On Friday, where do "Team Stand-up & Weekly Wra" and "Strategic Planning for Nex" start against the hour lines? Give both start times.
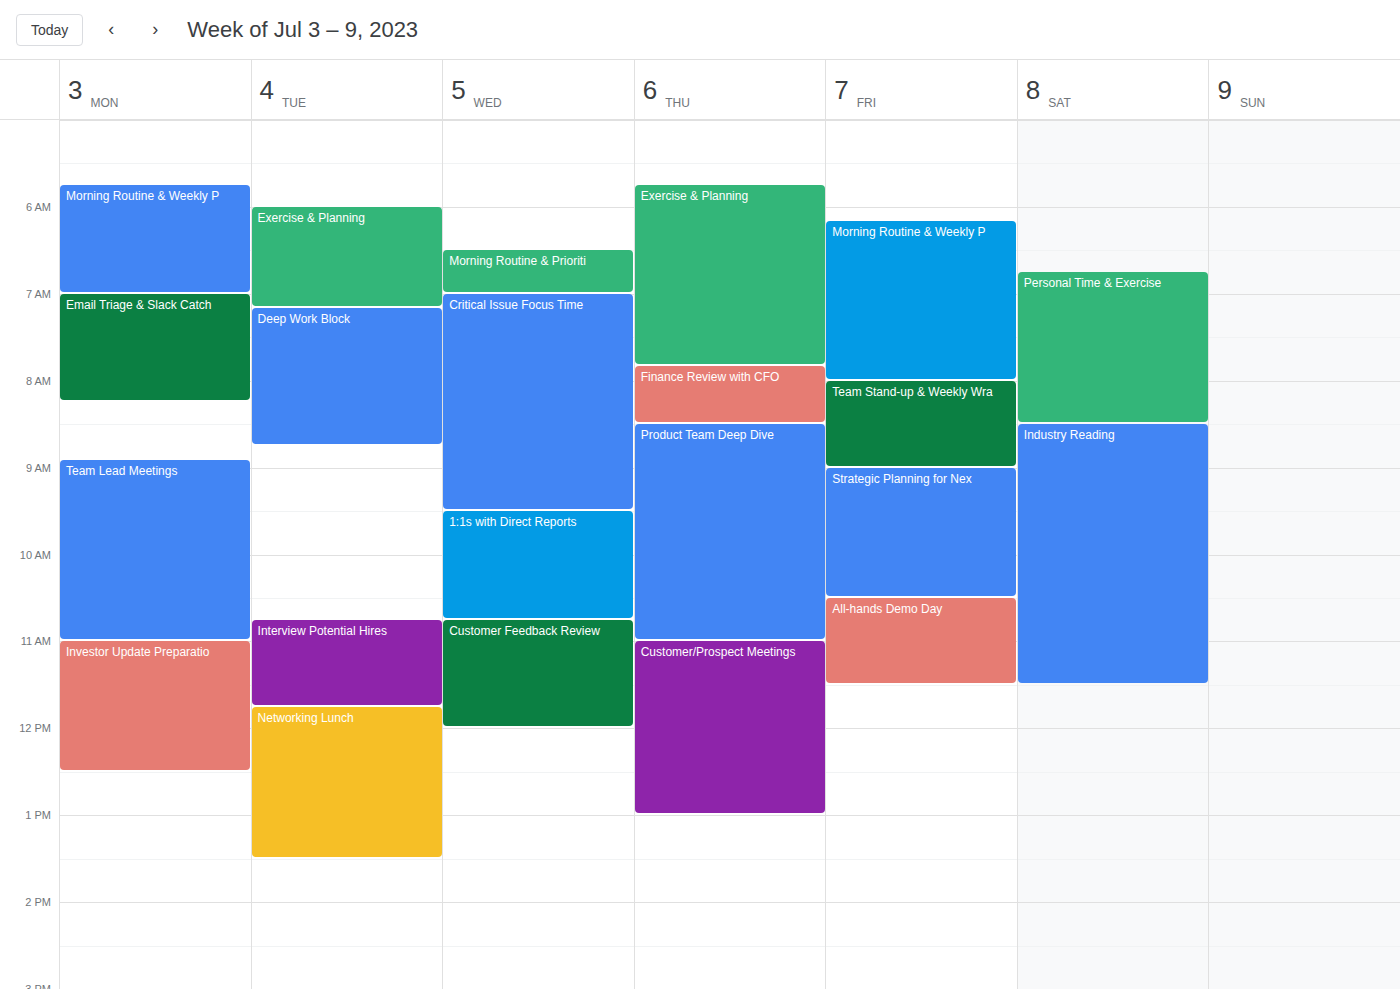
"Team Stand-up & Weekly Wra": 8:00 AM, exactly on the 8 AM line. "Strategic Planning for Nex": 9:00 AM, exactly on the 9 AM line.